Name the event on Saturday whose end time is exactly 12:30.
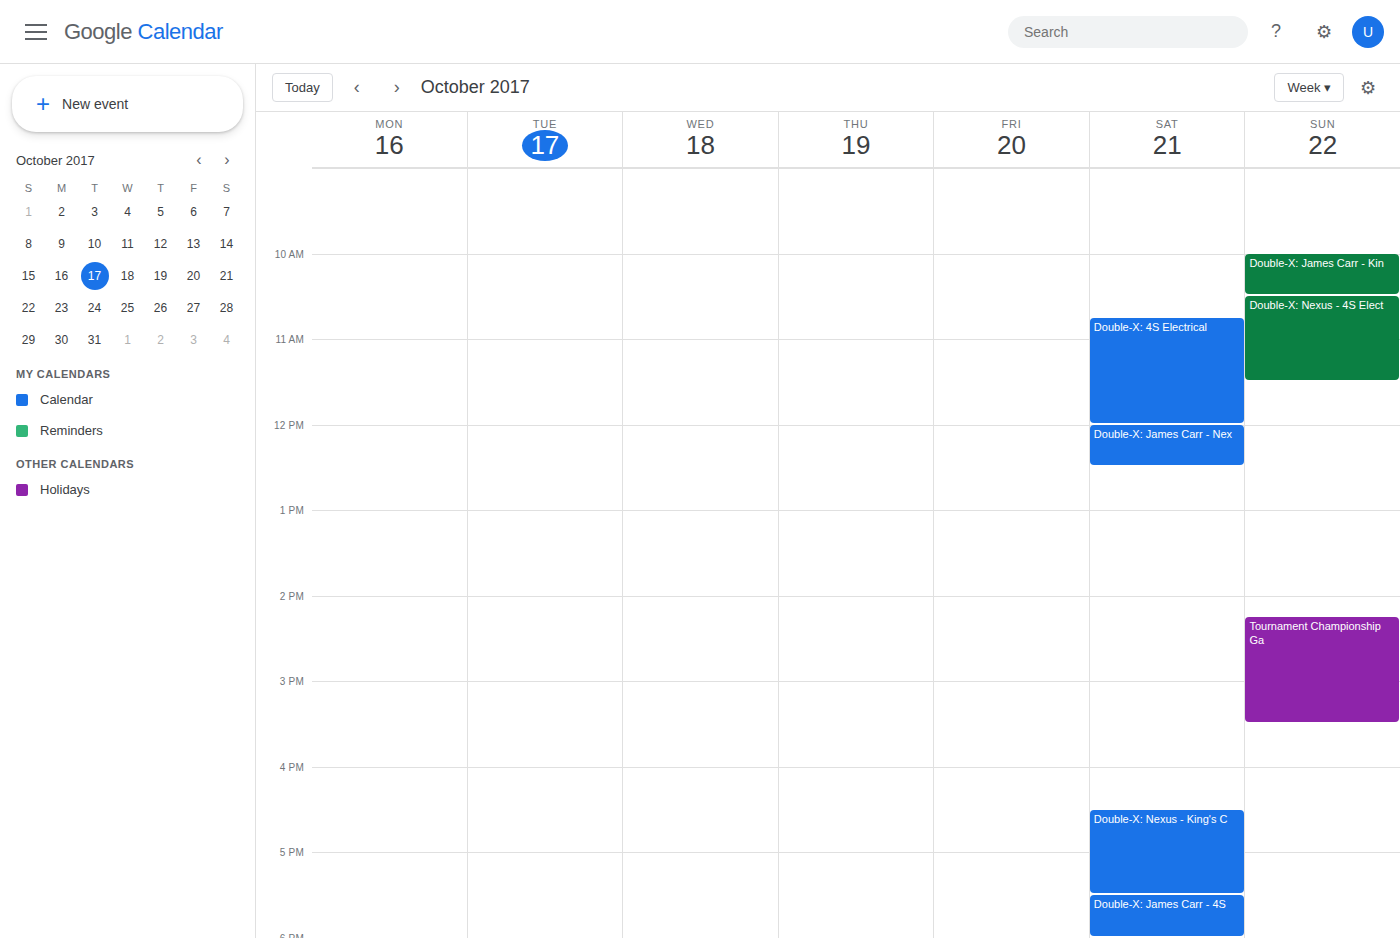
"Double-X: James Carr - Nex"